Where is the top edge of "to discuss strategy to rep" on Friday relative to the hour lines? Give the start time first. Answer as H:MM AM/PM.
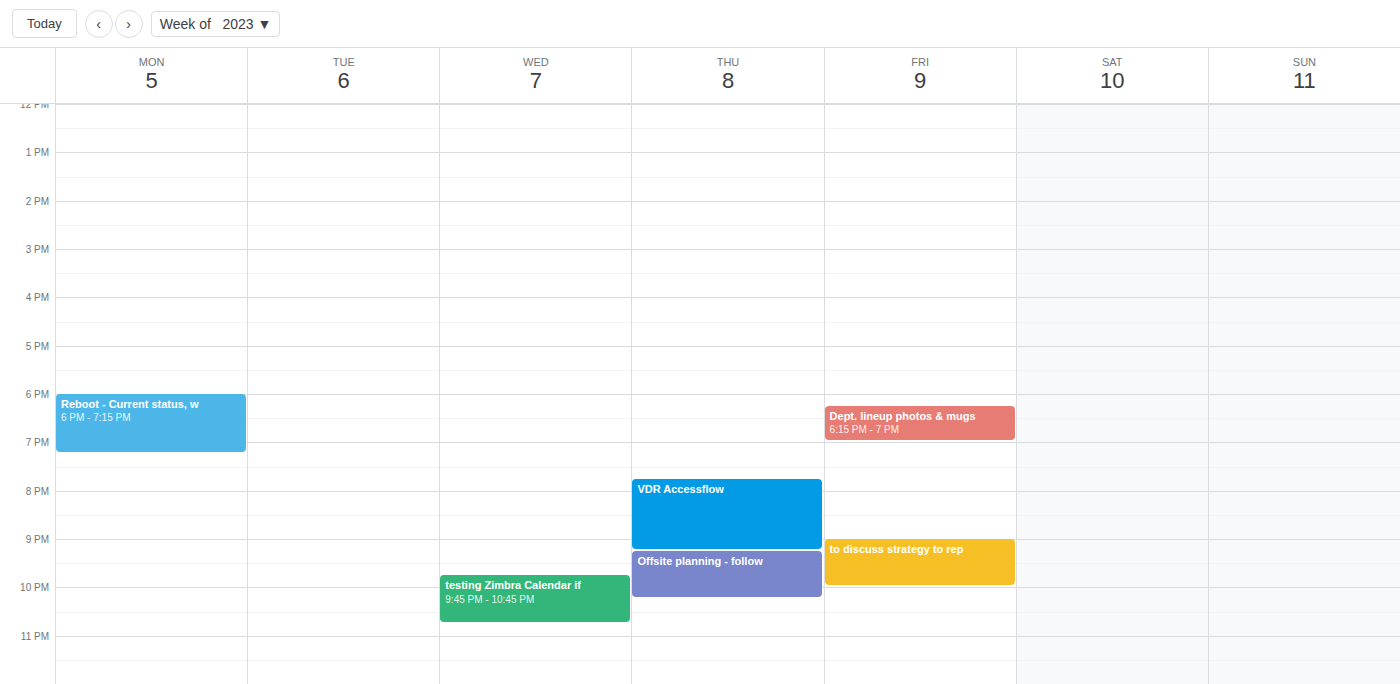
9:00 PM -- exactly on the 9 PM line.